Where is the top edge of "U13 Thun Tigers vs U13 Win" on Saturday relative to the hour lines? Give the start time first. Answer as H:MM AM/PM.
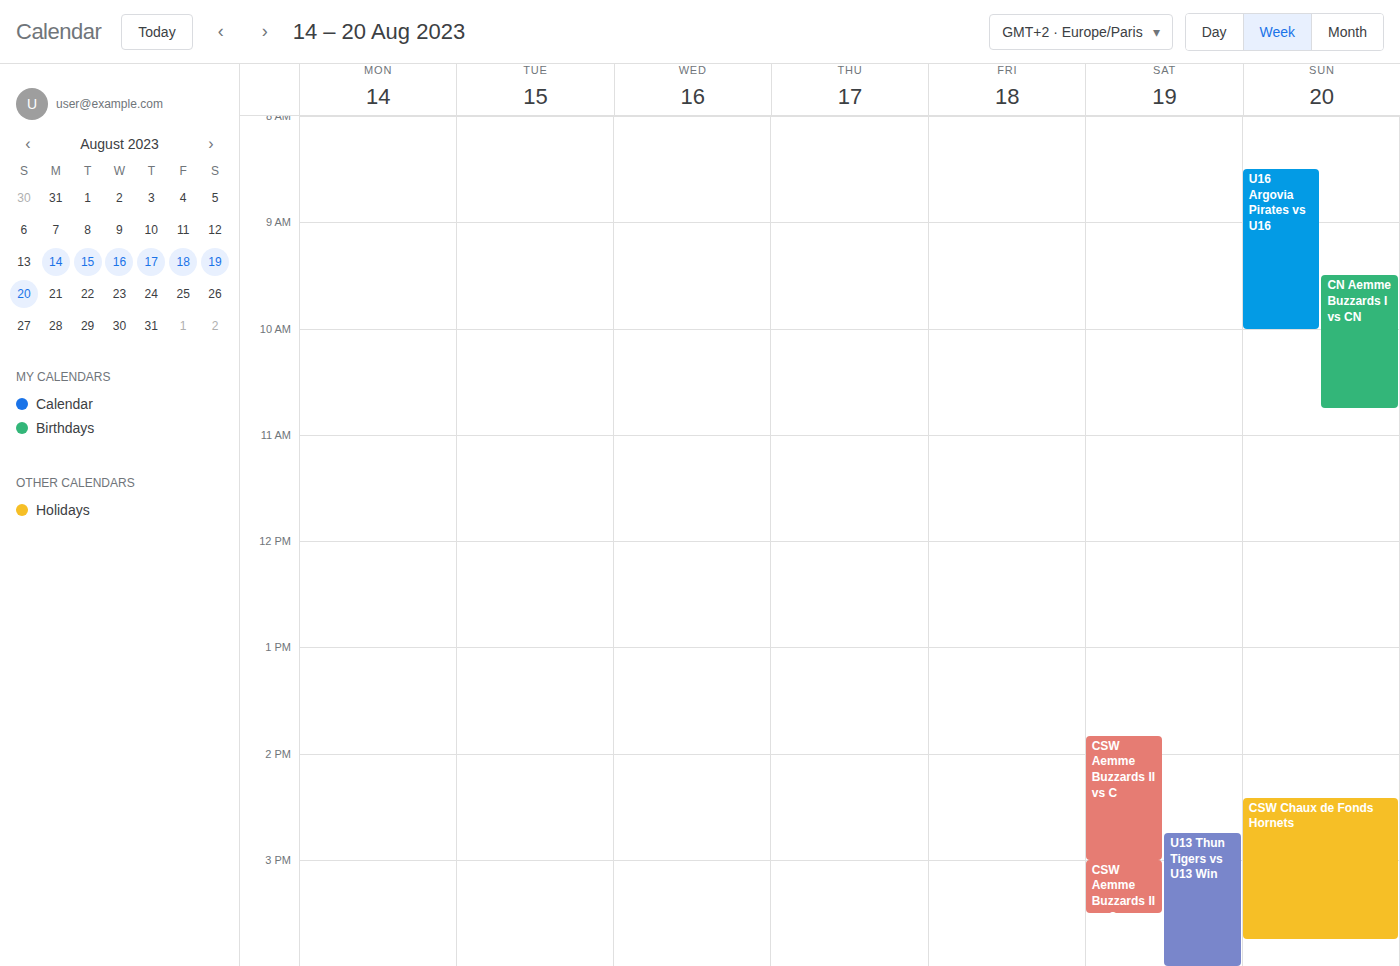
2:45 PM -- neither: three quarters of the way from the 2 PM line to the 3 PM line.